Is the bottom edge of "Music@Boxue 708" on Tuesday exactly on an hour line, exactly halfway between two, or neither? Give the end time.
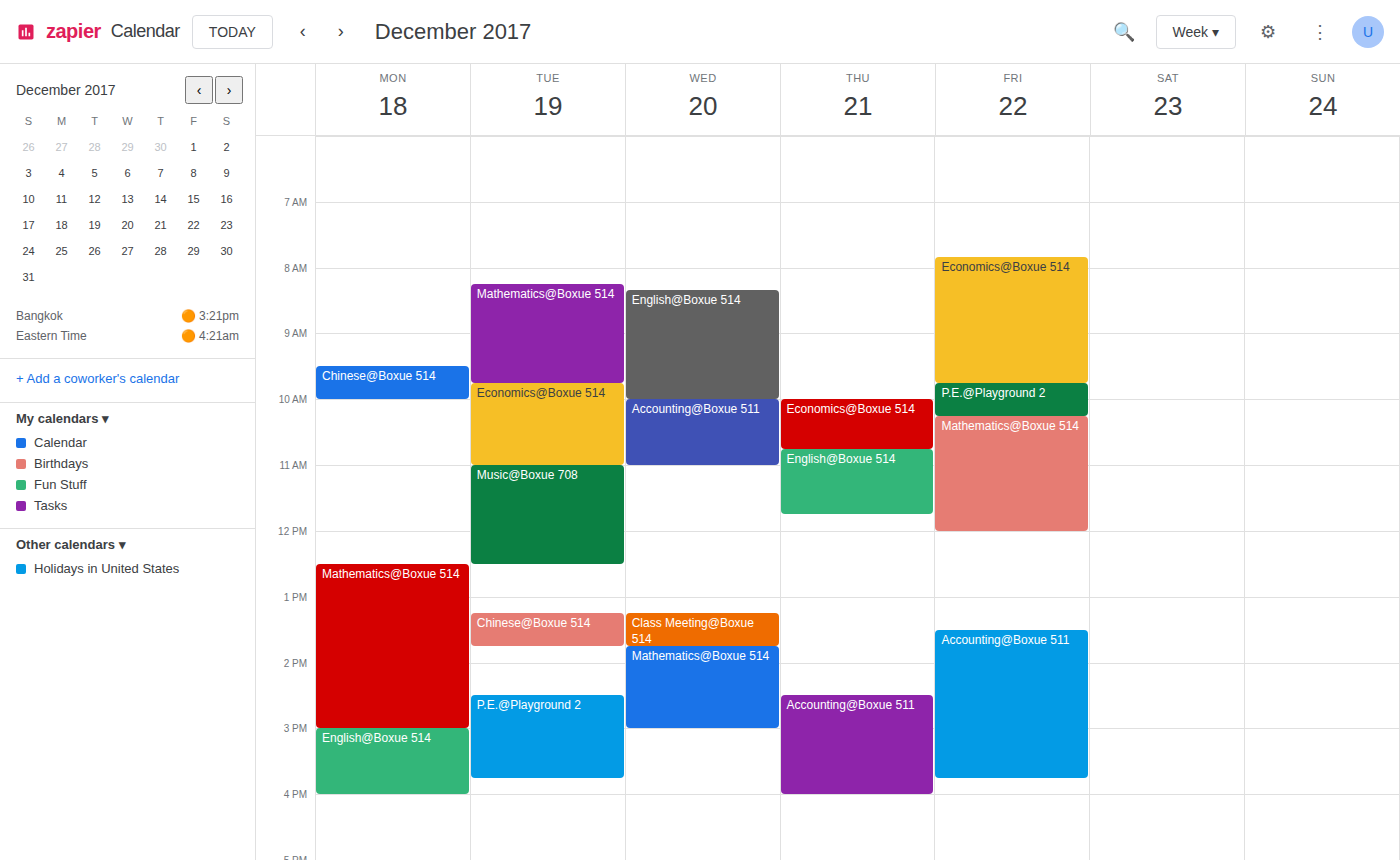
12:30 PM -- halfway between the 12 PM and 1 PM lines.